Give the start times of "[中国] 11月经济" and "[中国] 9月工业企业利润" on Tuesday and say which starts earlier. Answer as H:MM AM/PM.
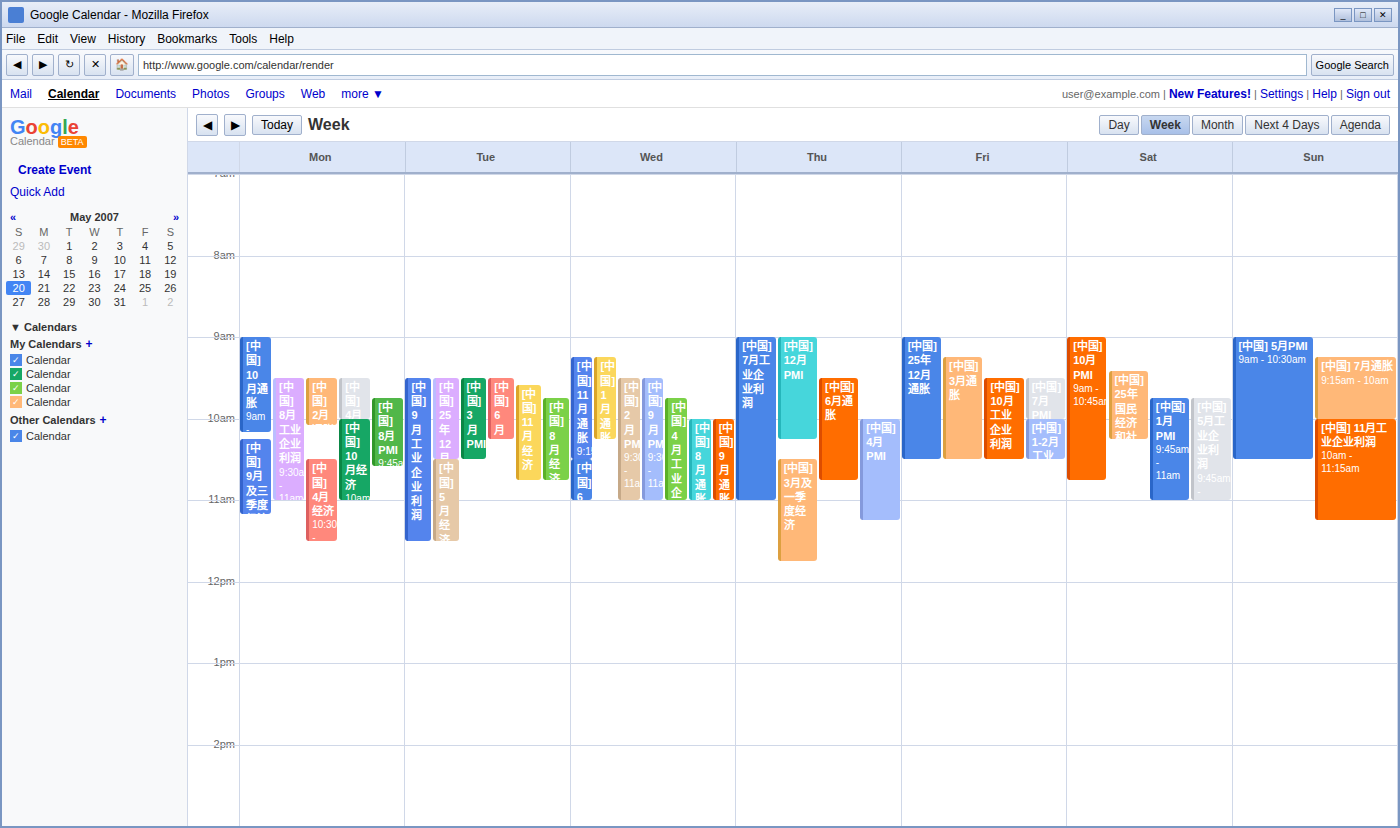
"[中国] 9月工业企业利润" 9:30 AM; "[中国] 11月经济" 9:35 AM.